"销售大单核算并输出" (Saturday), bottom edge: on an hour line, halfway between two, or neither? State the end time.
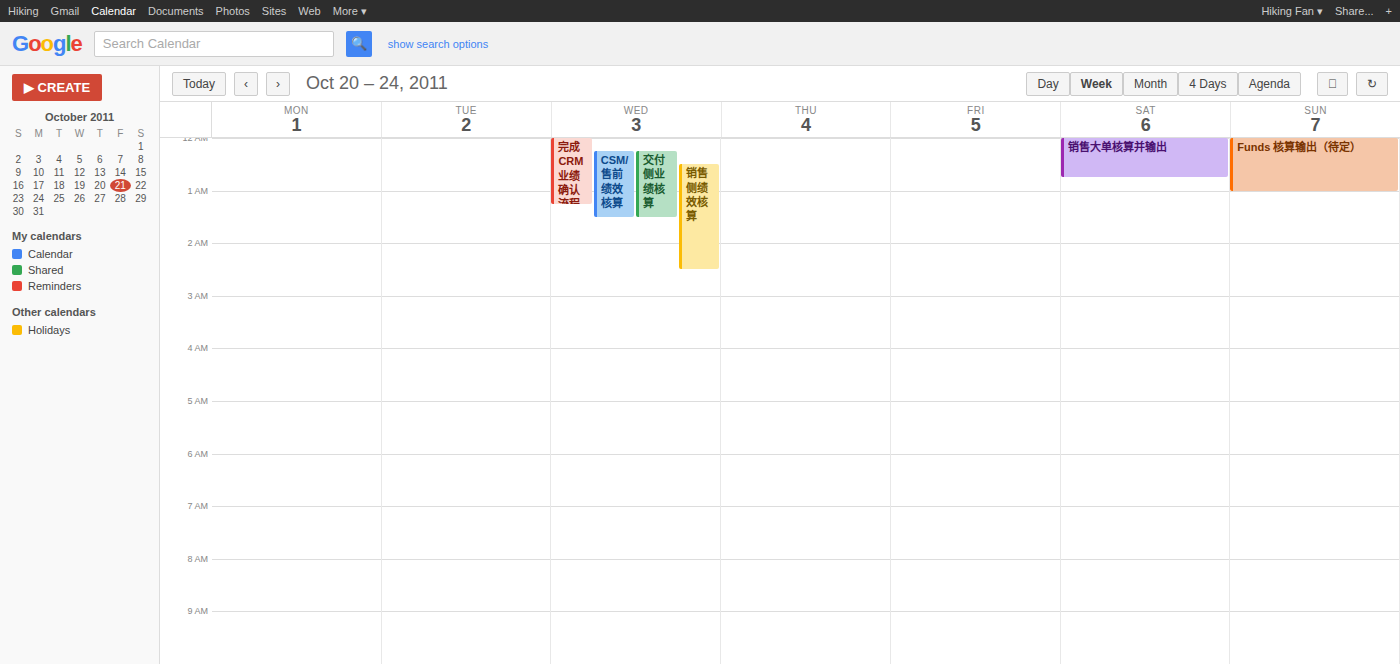
12:45 AM -- neither: three quarters of the way from the 12 AM line to the 1 AM line.